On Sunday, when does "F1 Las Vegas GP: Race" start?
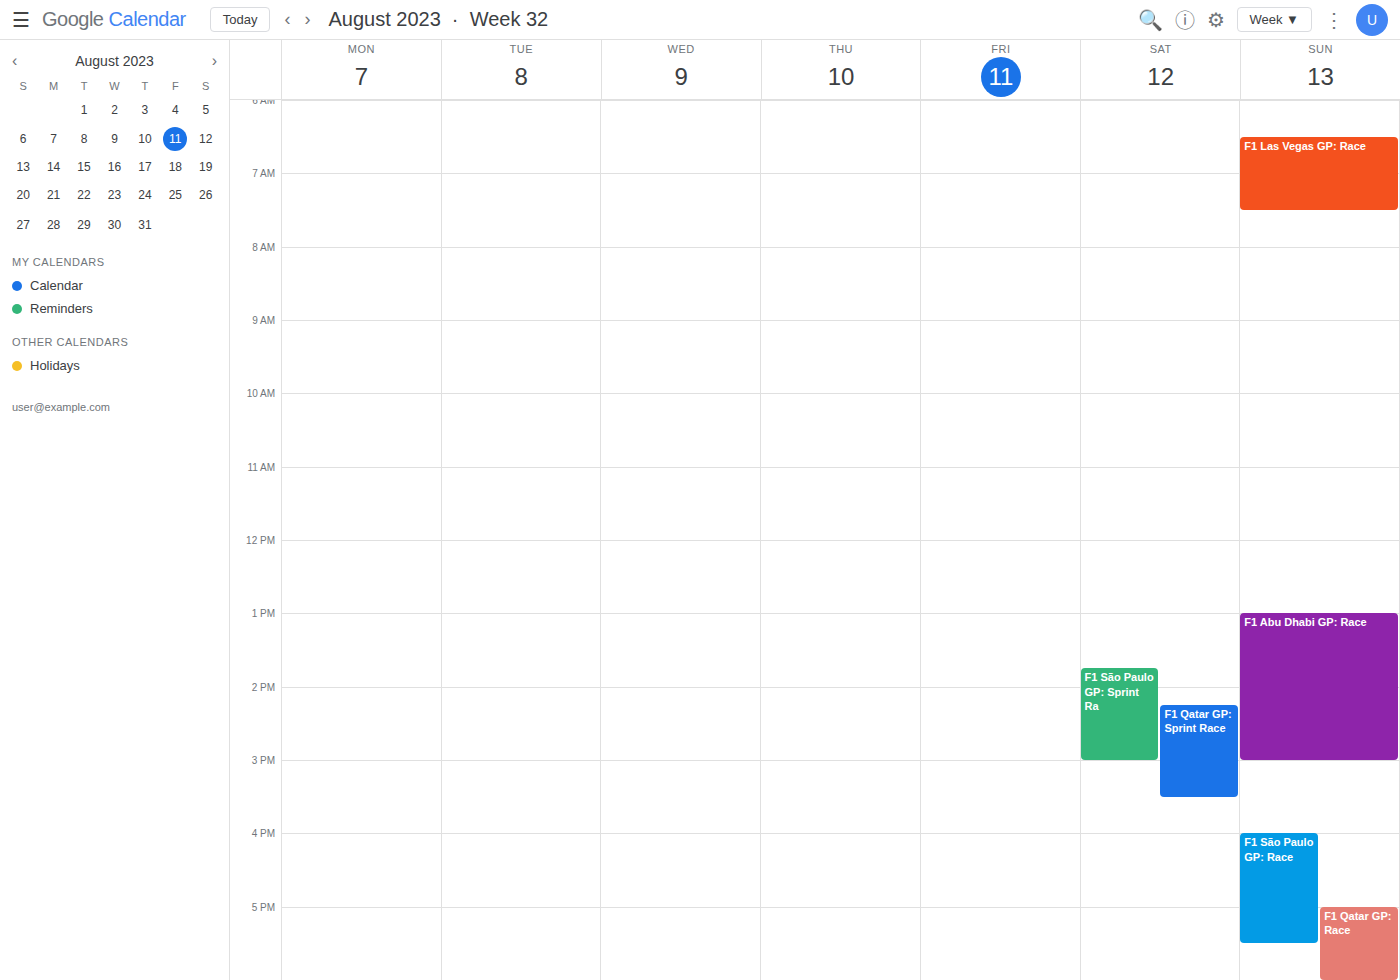
6:30 AM